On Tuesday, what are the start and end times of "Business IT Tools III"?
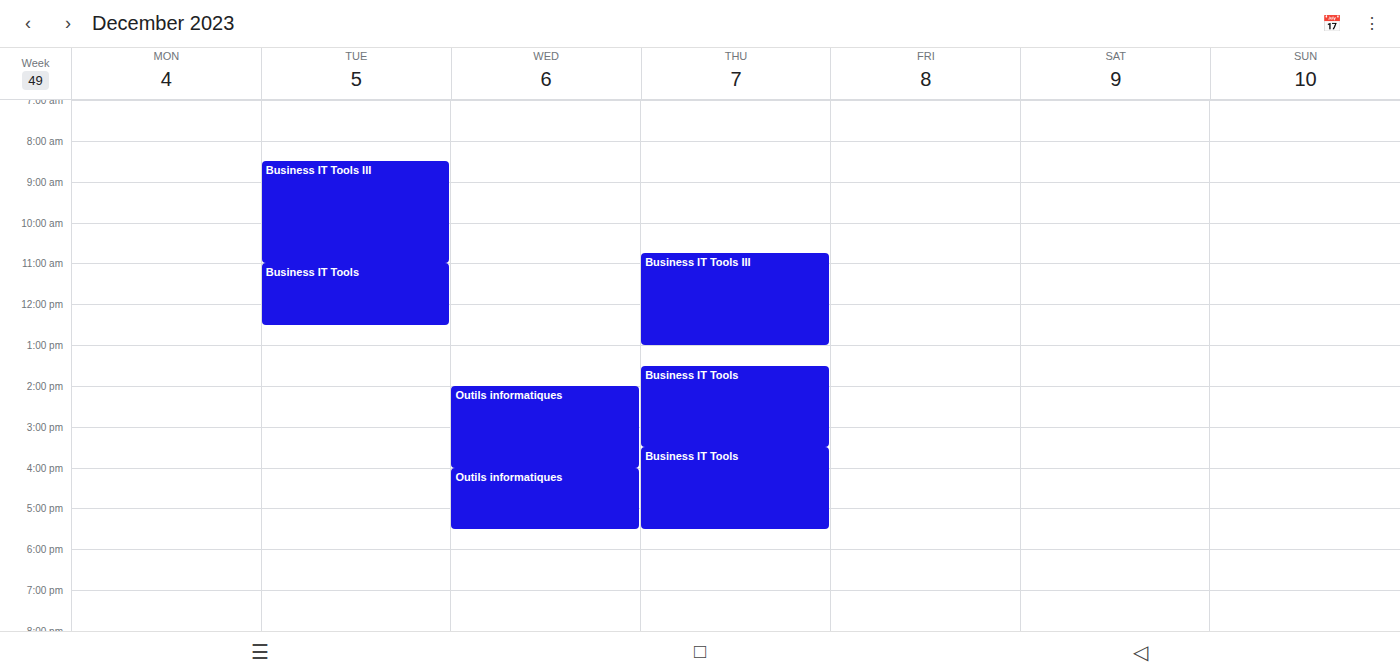
8:30 AM to 11:00 AM